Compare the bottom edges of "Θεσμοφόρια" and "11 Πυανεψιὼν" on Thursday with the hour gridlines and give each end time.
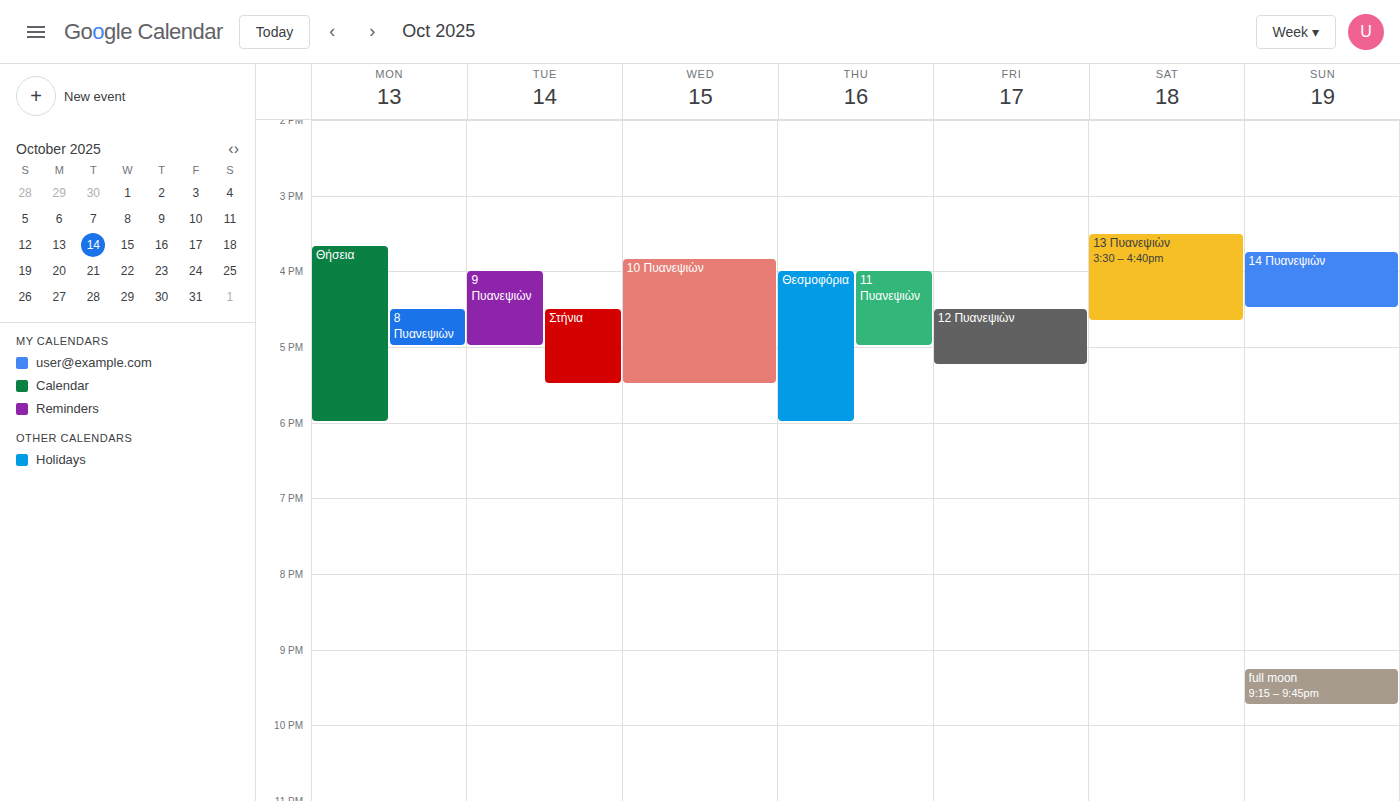
"Θεσμοφόρια": 6:00 PM, exactly on the 6 PM line. "11 Πυανεψιὼν": 5:00 PM, exactly on the 5 PM line.